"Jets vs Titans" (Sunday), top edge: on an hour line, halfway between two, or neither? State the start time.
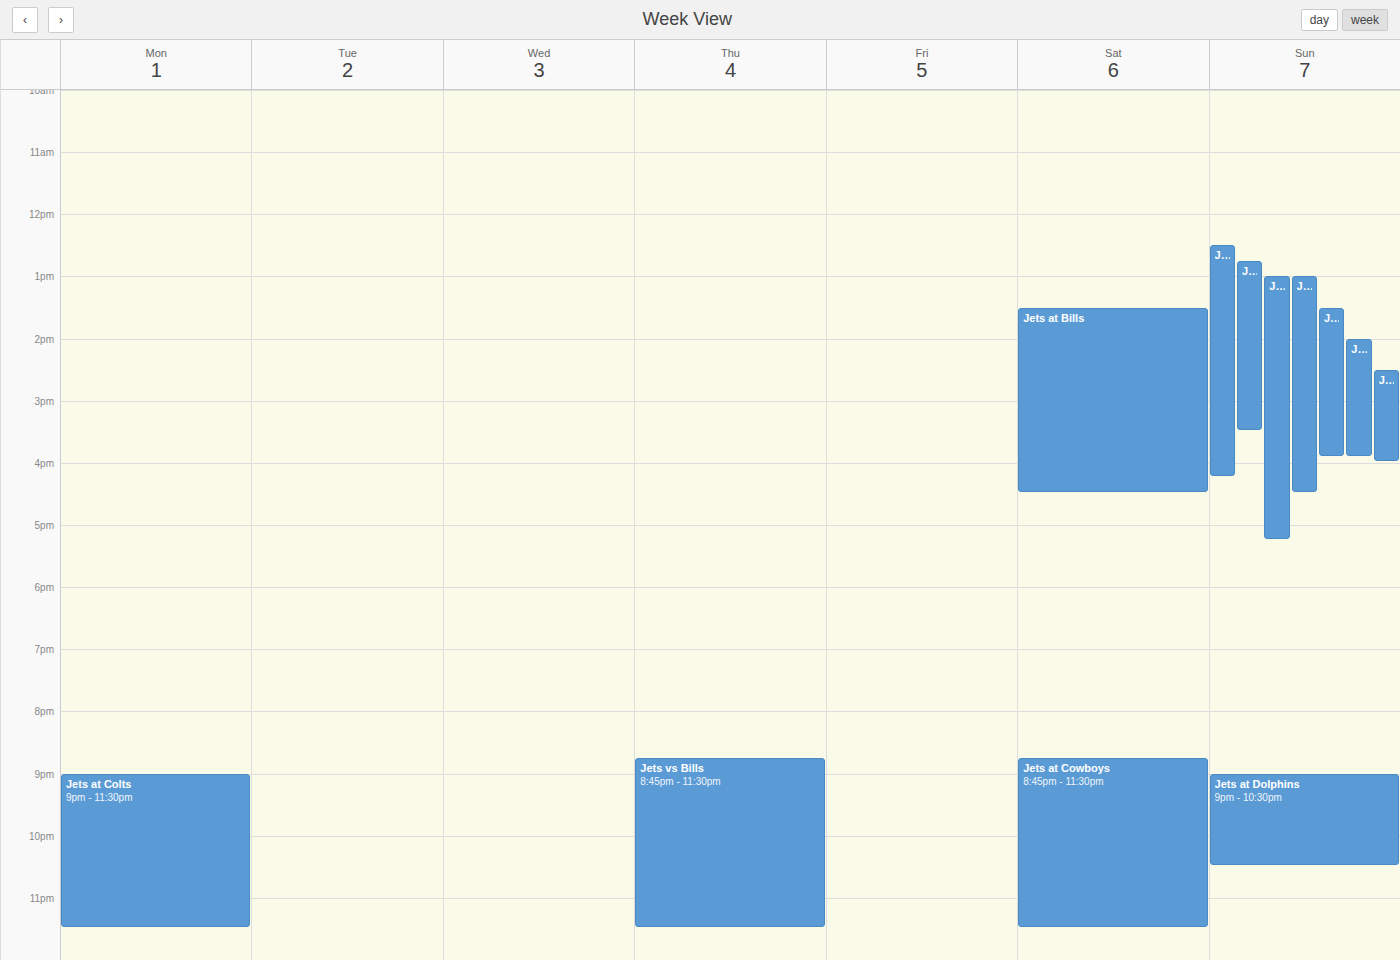
2:00 PM -- exactly on the 2 PM line.